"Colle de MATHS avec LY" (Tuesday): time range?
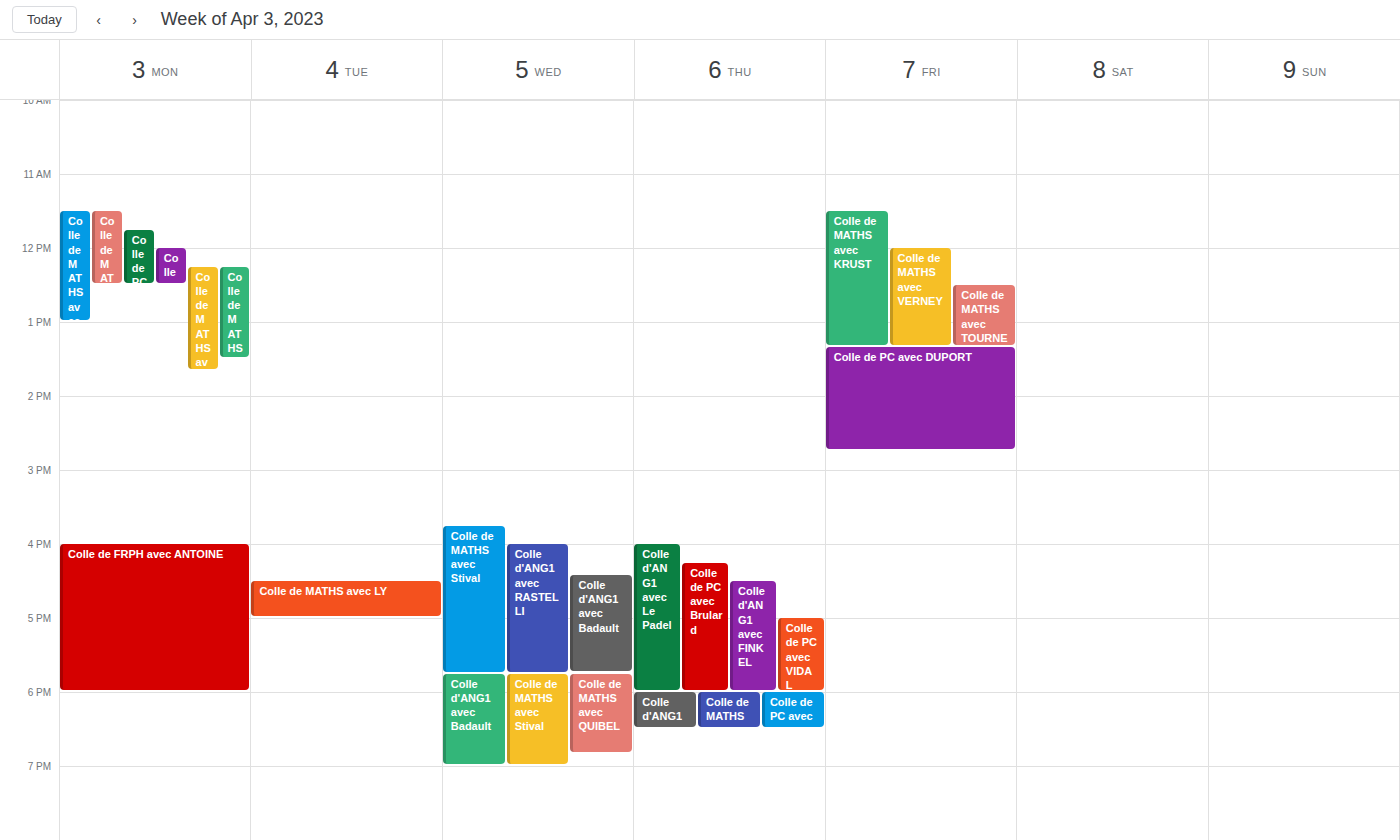
4:30 PM to 5:00 PM